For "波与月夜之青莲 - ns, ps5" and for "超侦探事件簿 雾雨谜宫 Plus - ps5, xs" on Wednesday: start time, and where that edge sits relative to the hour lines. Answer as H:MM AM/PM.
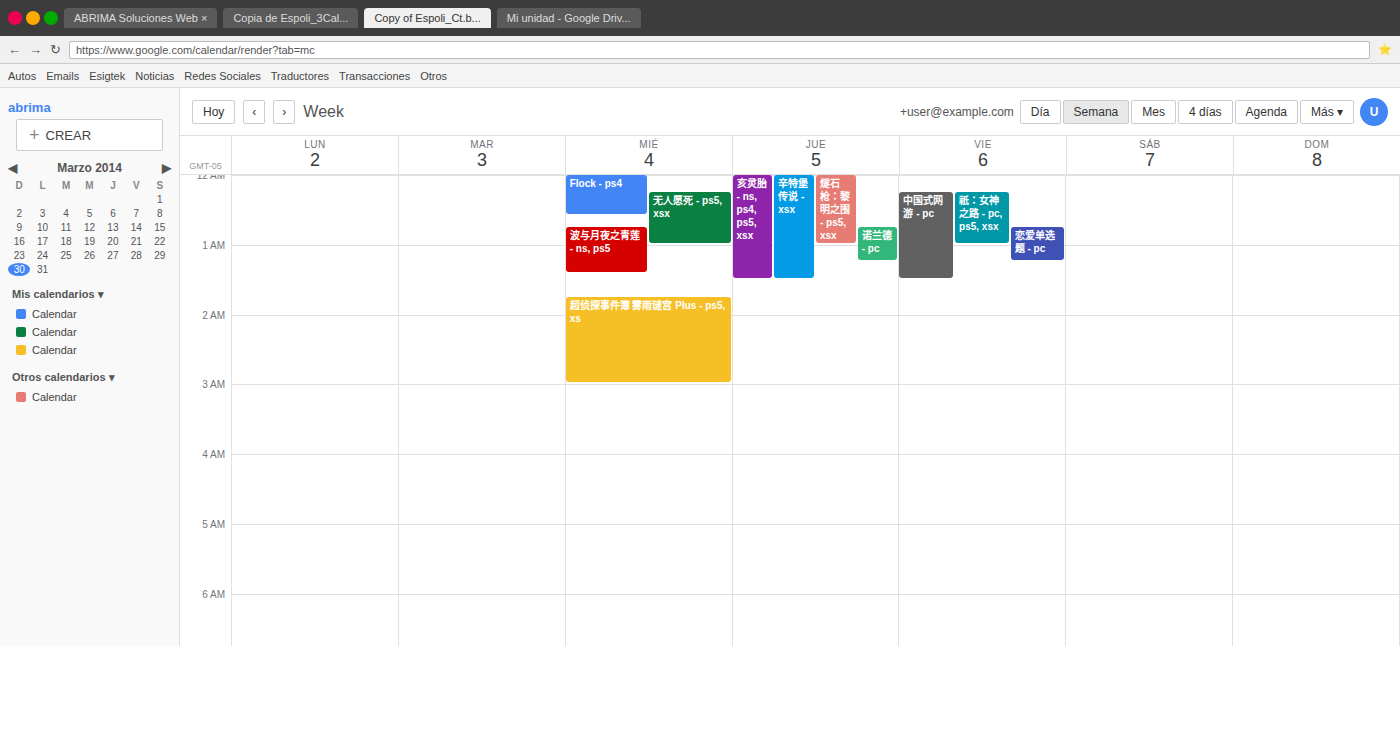
"波与月夜之青莲 - ns, ps5": 12:45 AM, neither: three quarters of the way from the 12 AM line to the 1 AM line. "超侦探事件簿 雾雨谜宫 Plus - ps5, xs": 1:45 AM, neither: three quarters of the way from the 1 AM line to the 2 AM line.